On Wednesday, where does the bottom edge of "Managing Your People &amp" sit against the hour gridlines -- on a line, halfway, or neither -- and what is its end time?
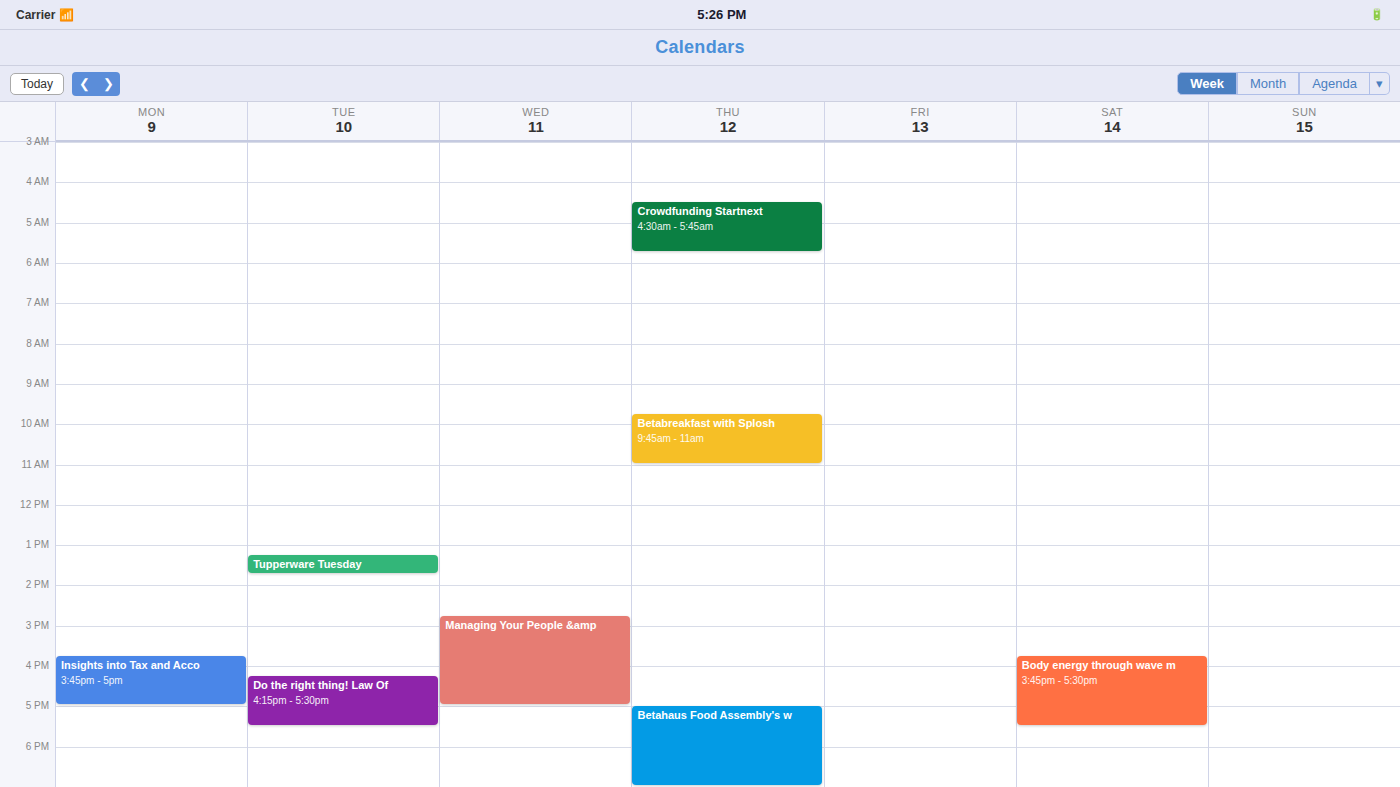
5:00 PM -- exactly on the 5 PM line.